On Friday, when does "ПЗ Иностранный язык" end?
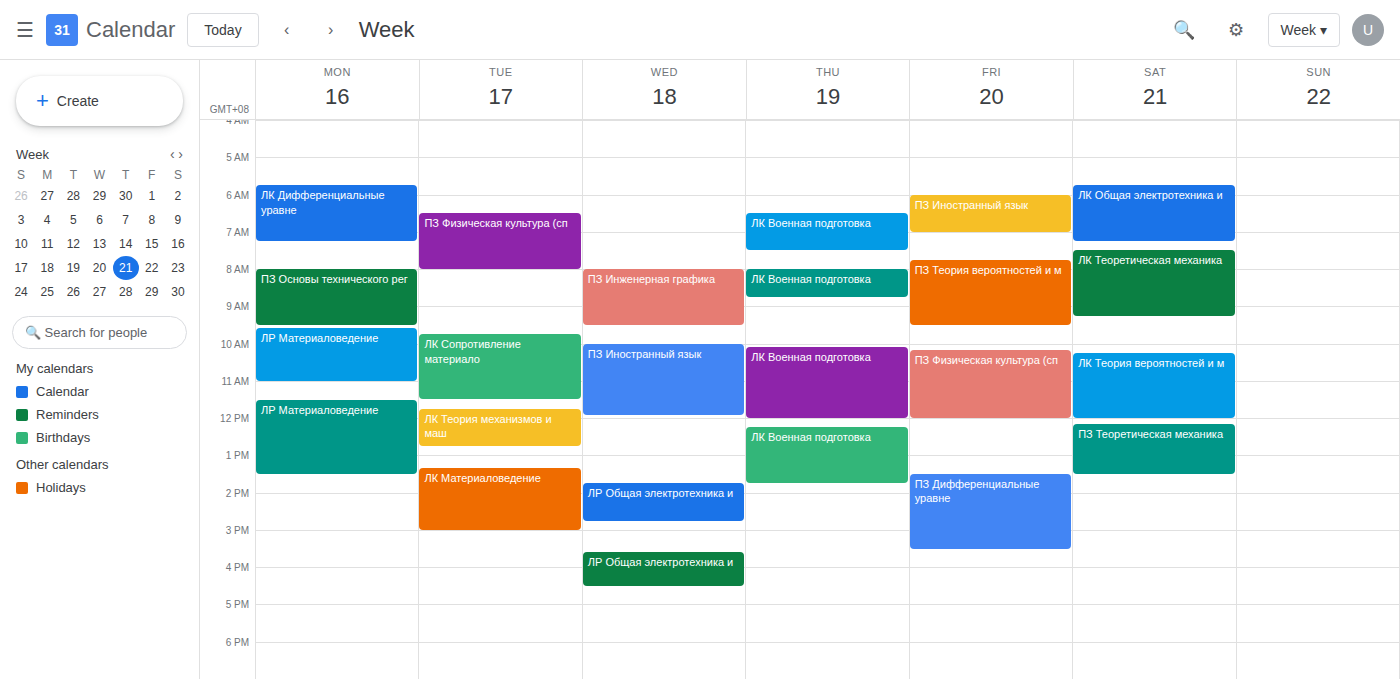
07:00